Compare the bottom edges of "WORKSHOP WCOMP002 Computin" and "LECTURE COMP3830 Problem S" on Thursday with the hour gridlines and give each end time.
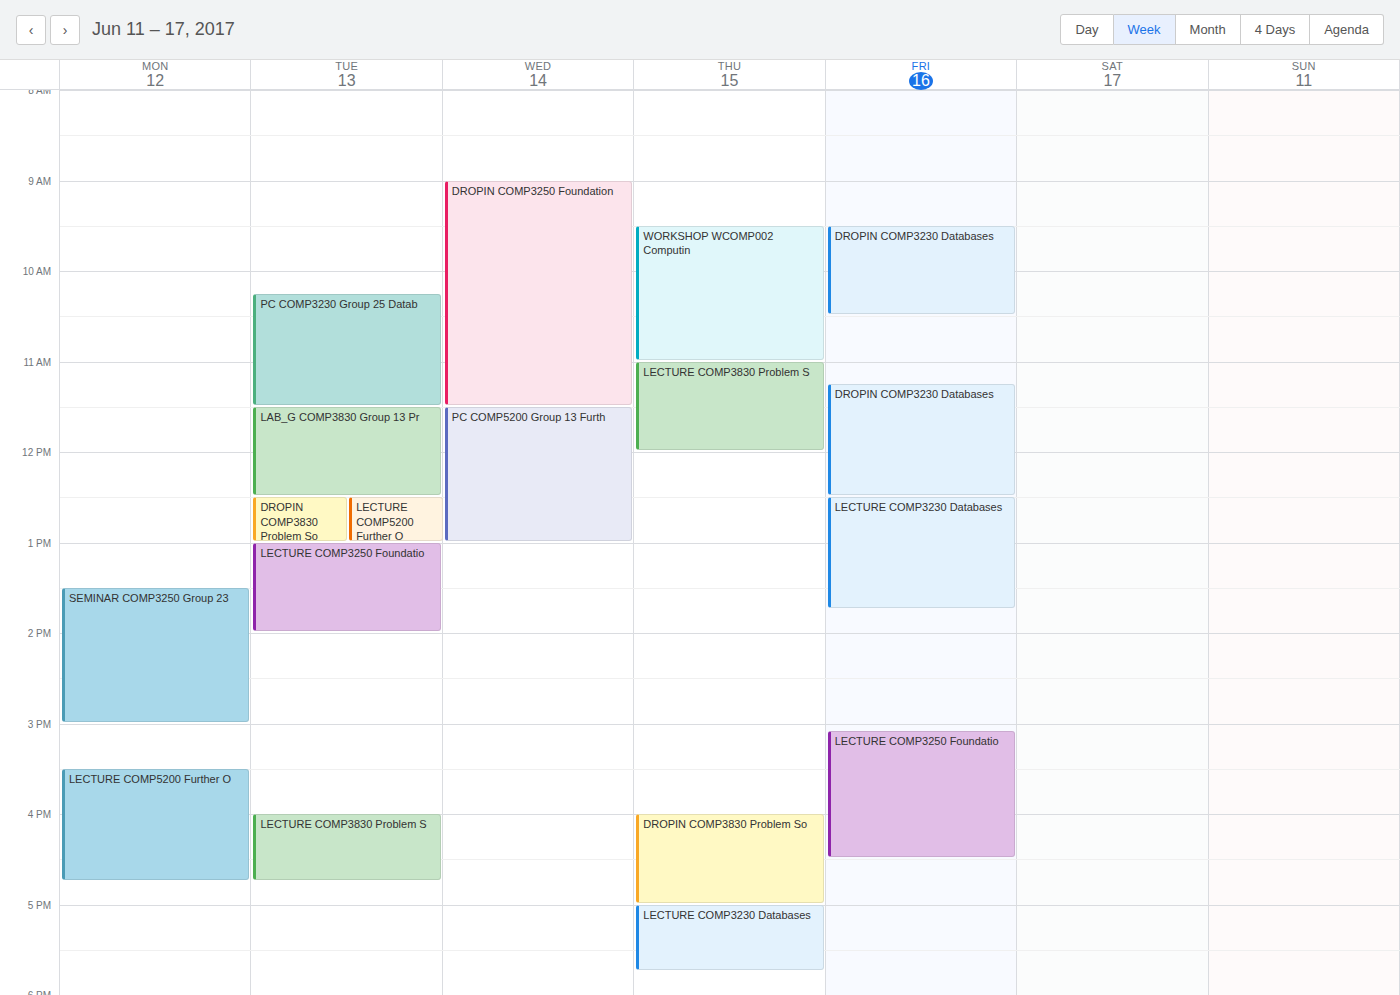
"WORKSHOP WCOMP002 Computin": 11:00 AM, exactly on the 11 AM line. "LECTURE COMP3830 Problem S": 12:00 PM, exactly on the 12 PM line.